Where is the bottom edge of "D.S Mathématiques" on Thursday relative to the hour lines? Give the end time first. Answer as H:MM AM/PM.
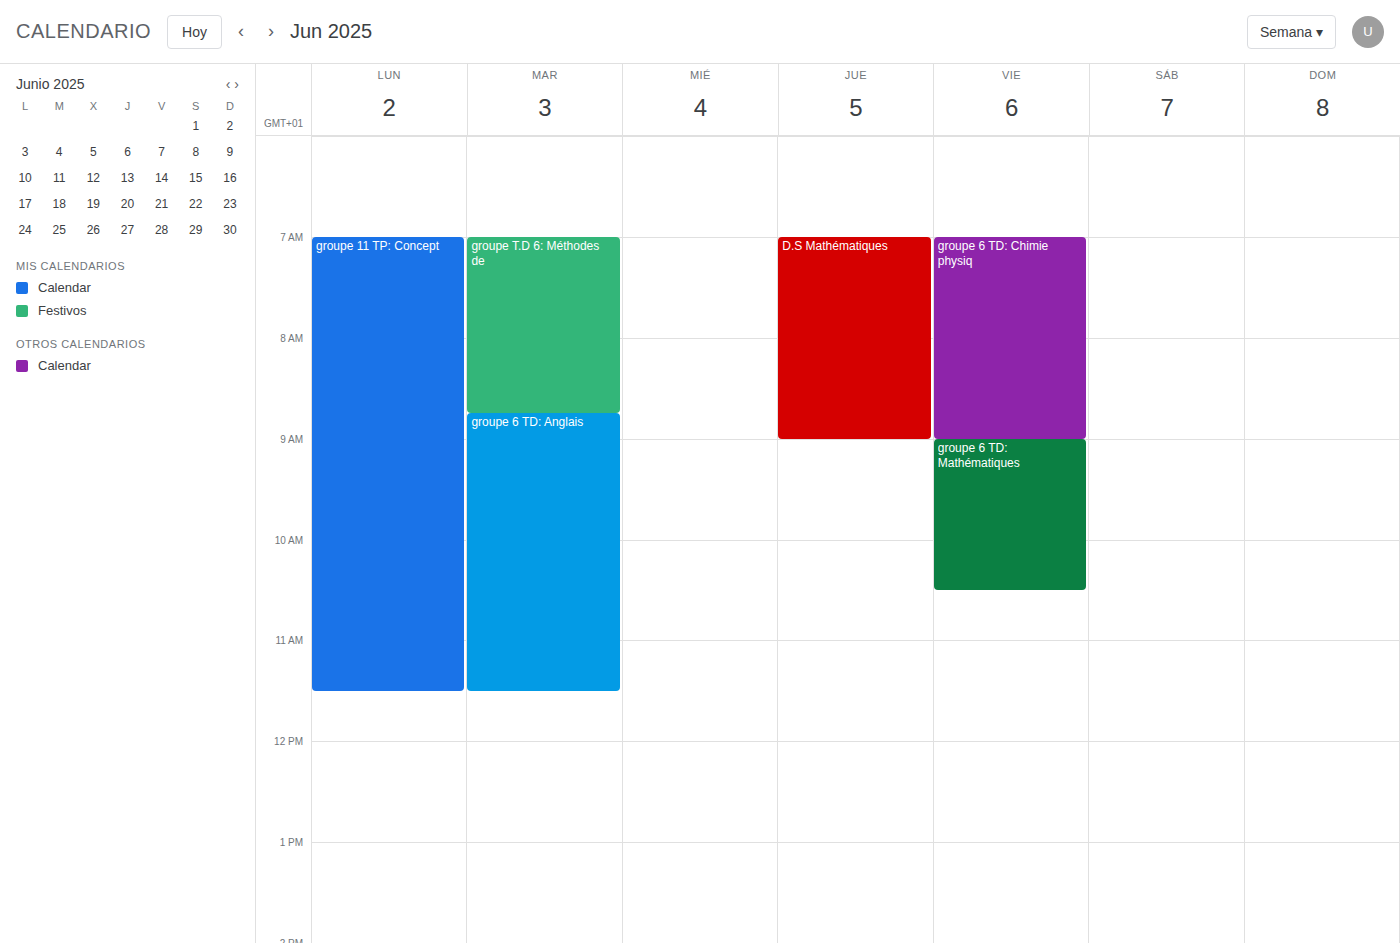
9:00 AM -- exactly on the 9 AM line.